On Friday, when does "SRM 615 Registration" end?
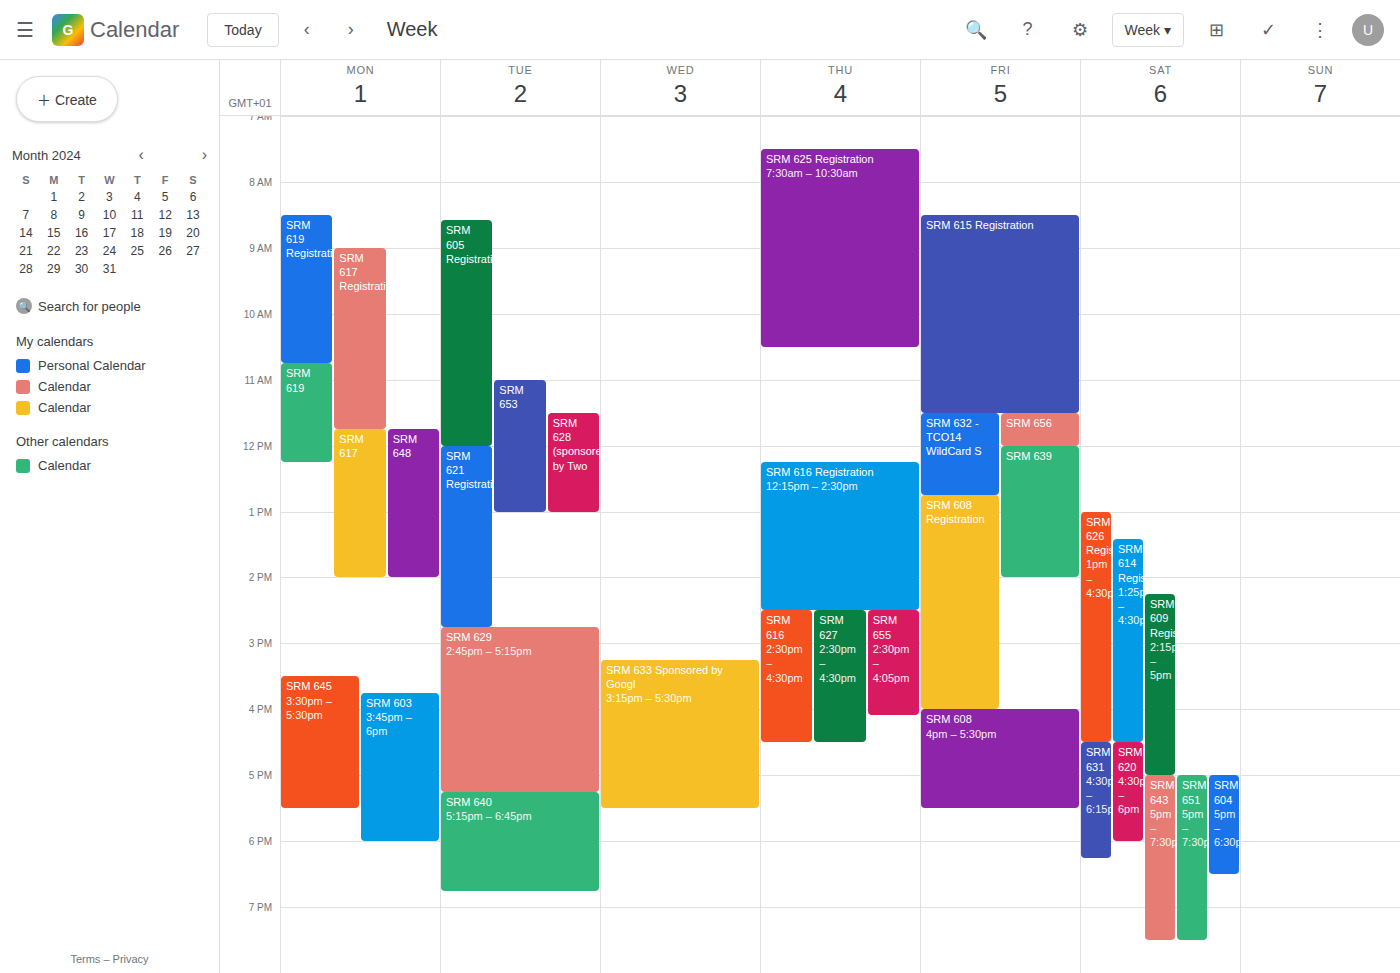
11:30 AM